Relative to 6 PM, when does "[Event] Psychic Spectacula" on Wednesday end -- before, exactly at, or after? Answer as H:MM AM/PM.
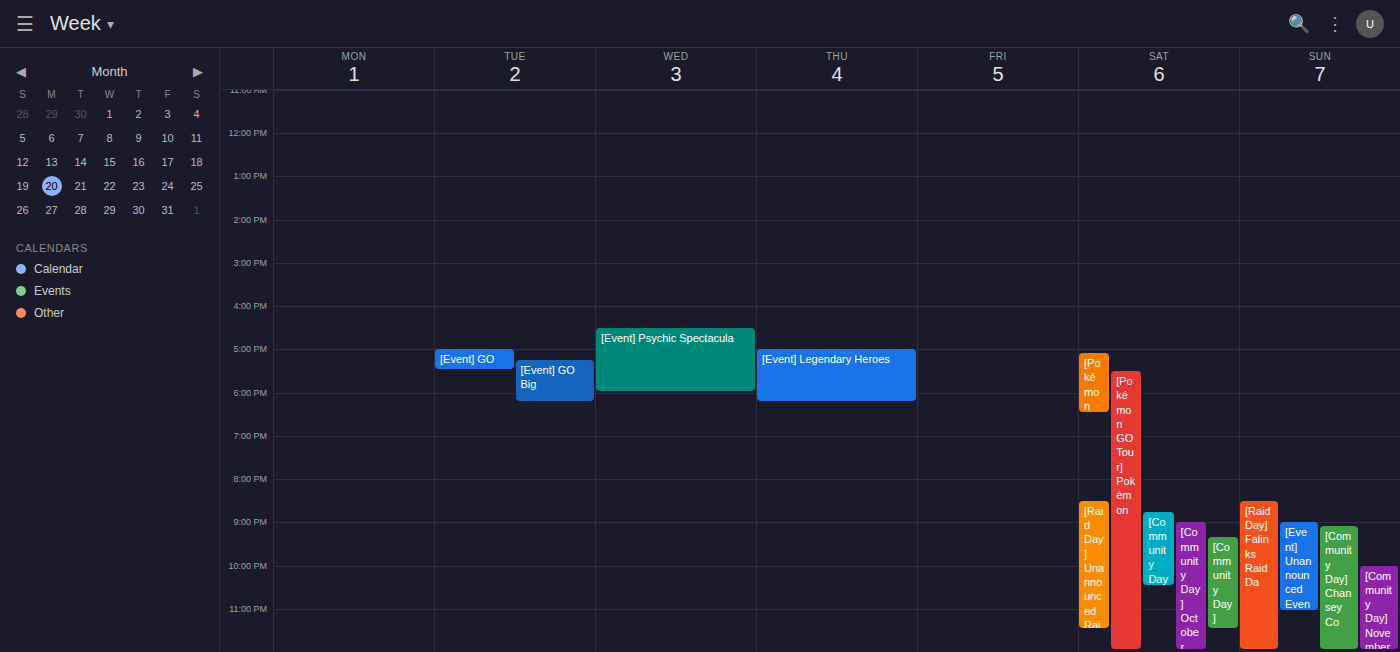
6:00 PM -- exactly at 6 PM, on the 6 PM line.